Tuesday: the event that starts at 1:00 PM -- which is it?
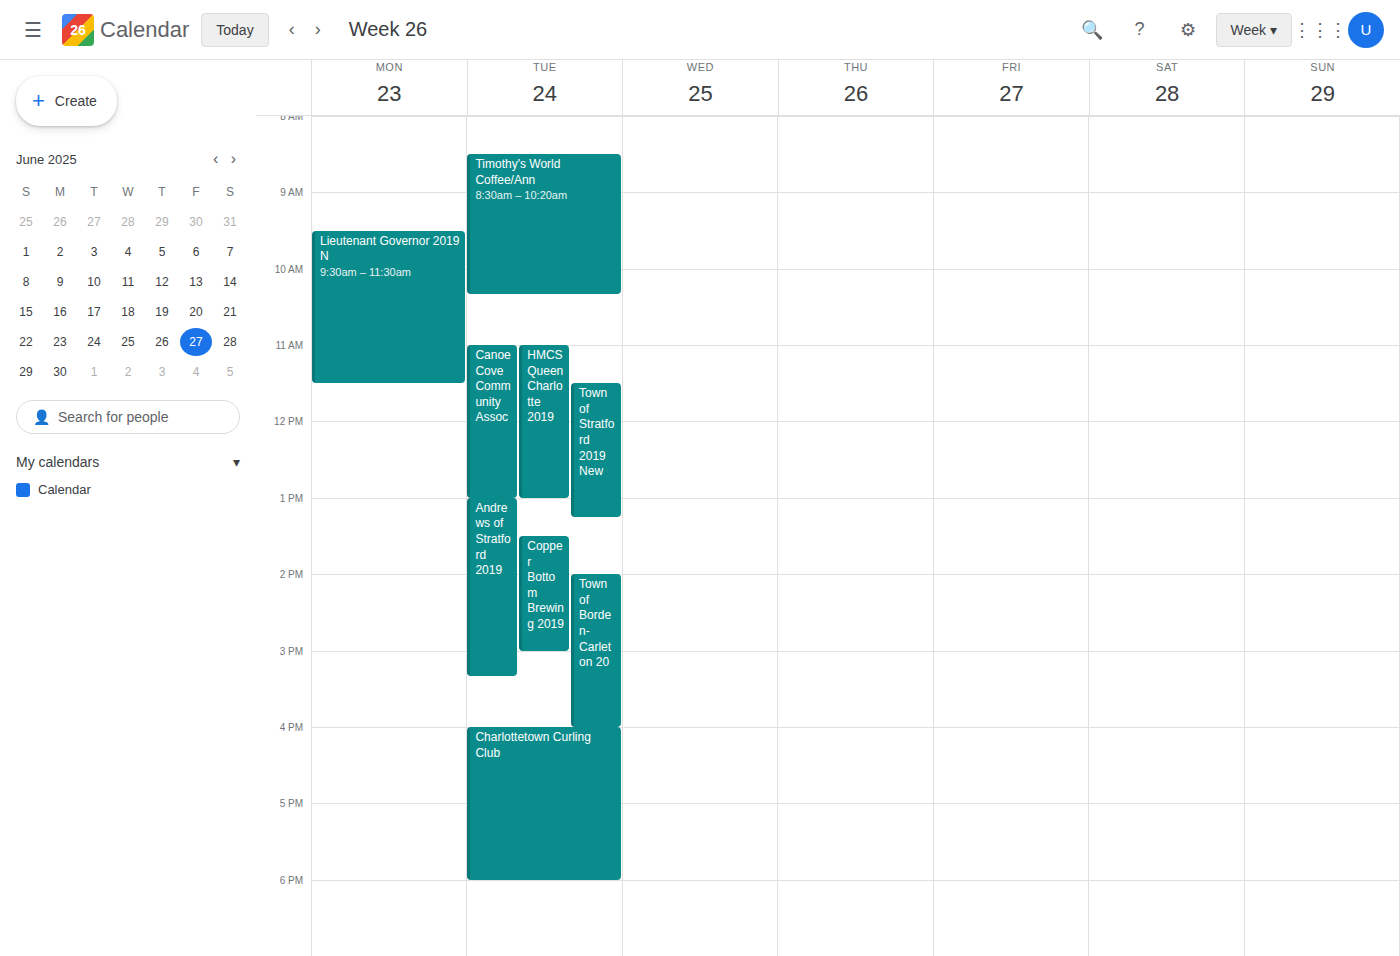
"Andrews of Stratford 2019"